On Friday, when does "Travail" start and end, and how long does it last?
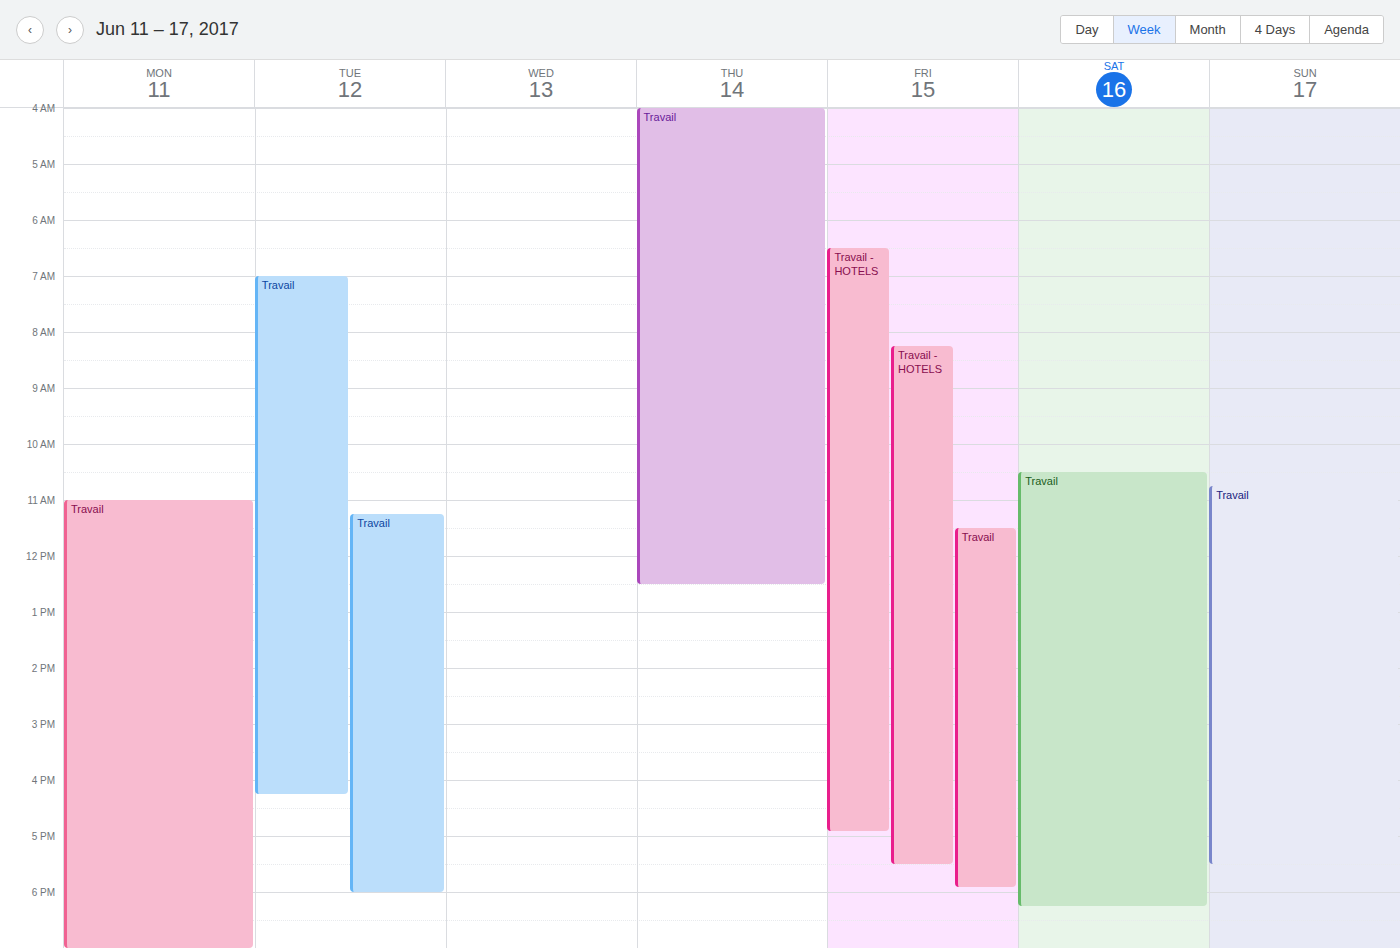
11:30 AM to 5:55 PM, 6 hours 25 minutes